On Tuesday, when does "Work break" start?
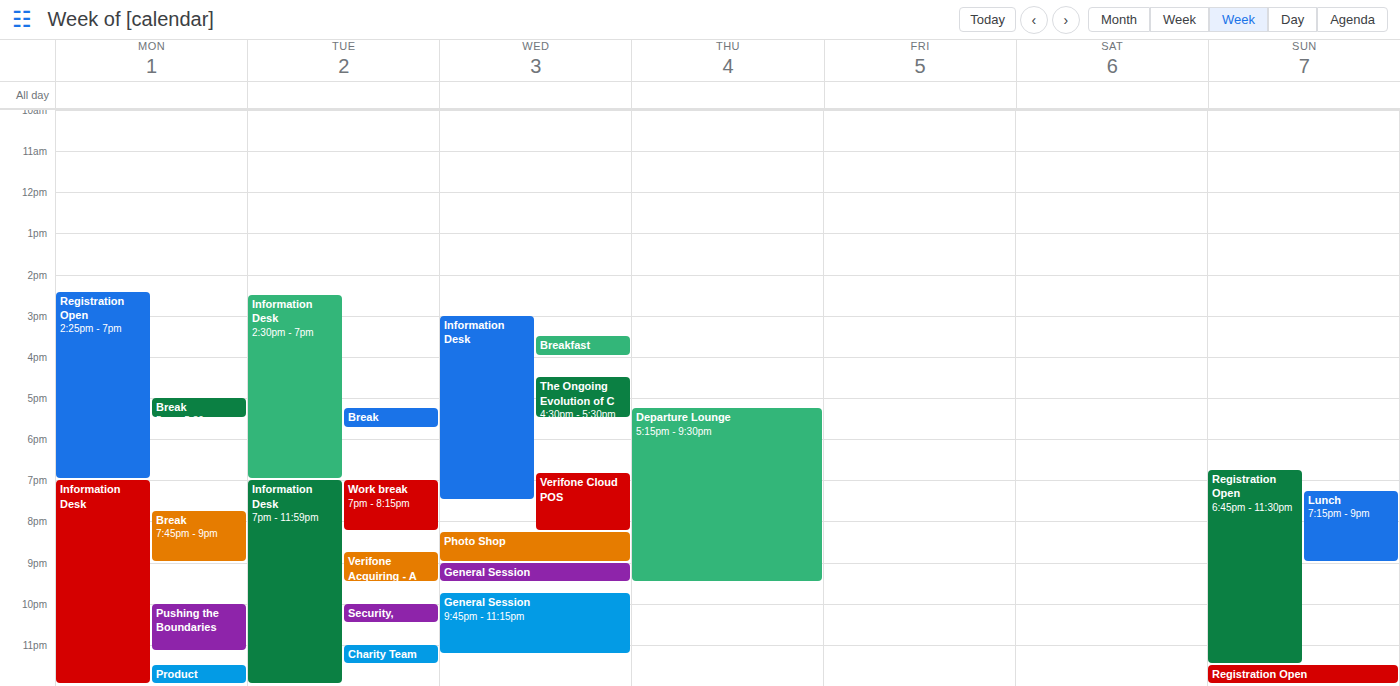
7:00 PM